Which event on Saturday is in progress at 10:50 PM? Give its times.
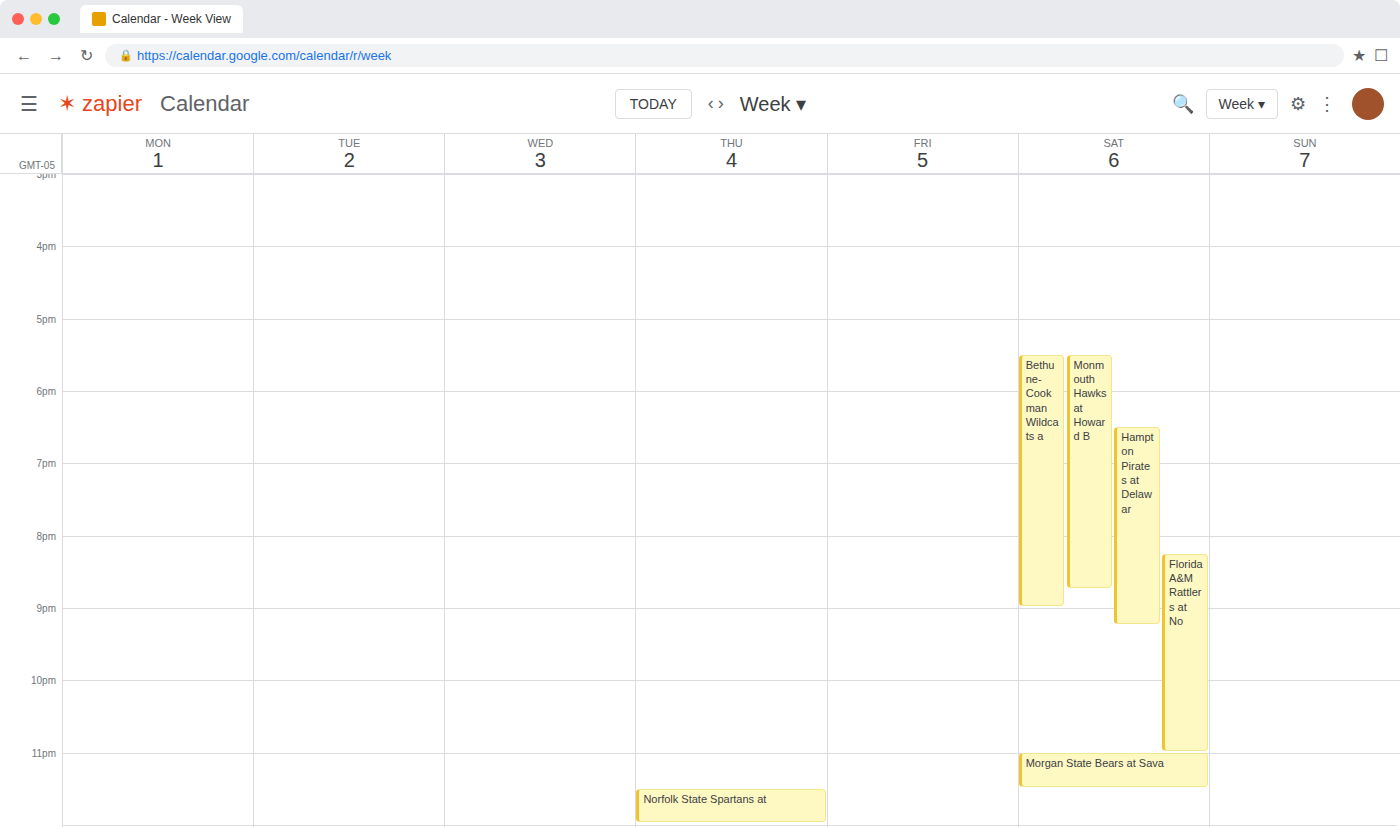
"Florida A&M Rattlers at No", 8:15 PM to 11:00 PM